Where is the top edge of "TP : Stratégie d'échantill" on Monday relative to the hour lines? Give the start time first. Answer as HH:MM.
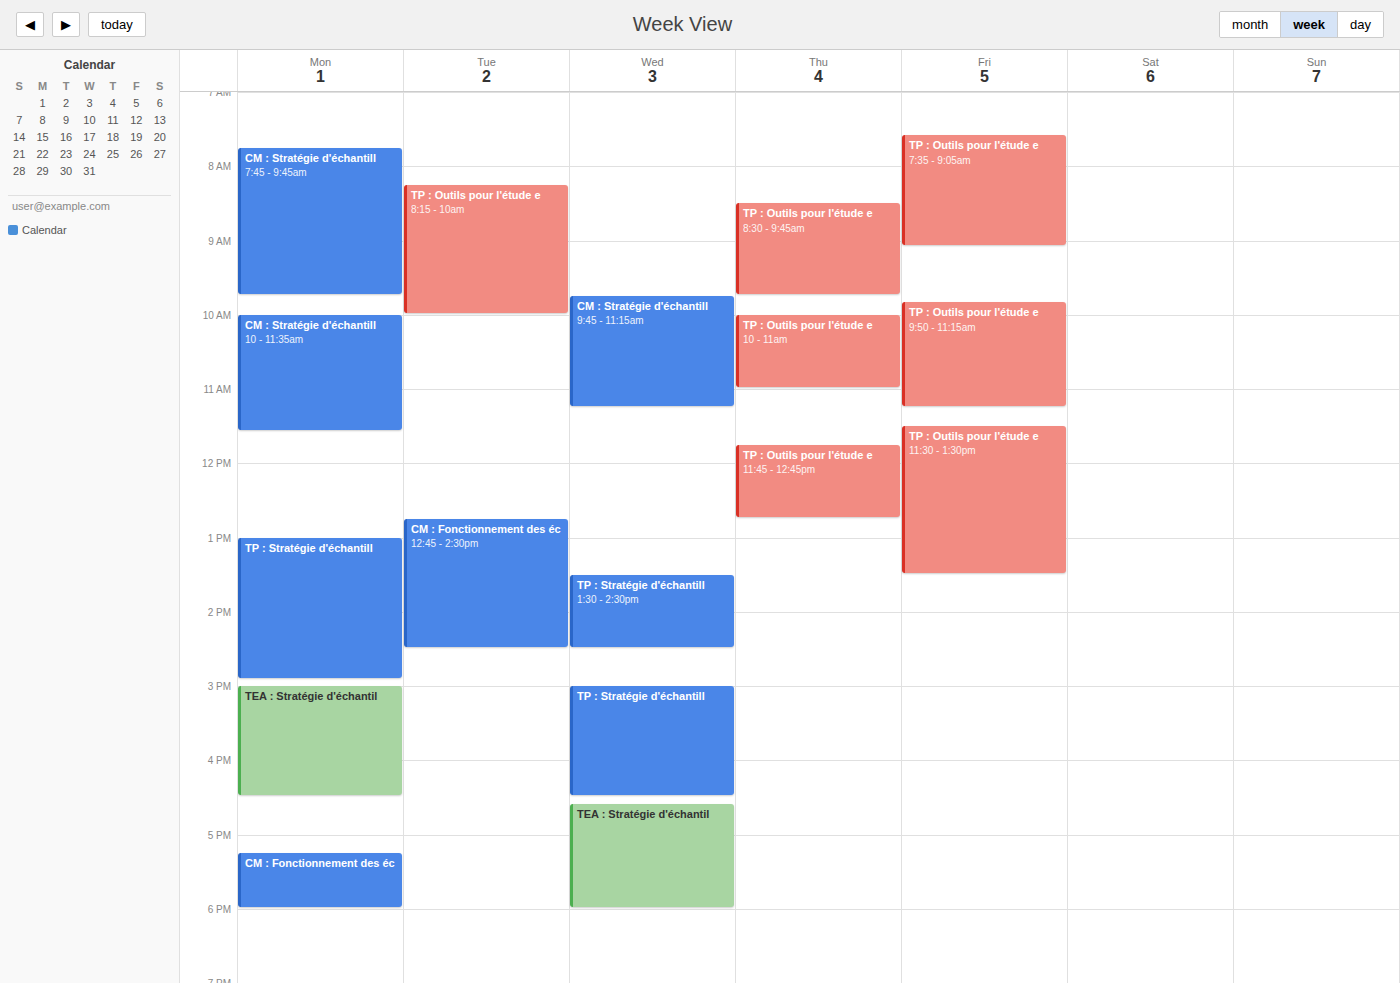
13:00 -- exactly on the 13:00 line.